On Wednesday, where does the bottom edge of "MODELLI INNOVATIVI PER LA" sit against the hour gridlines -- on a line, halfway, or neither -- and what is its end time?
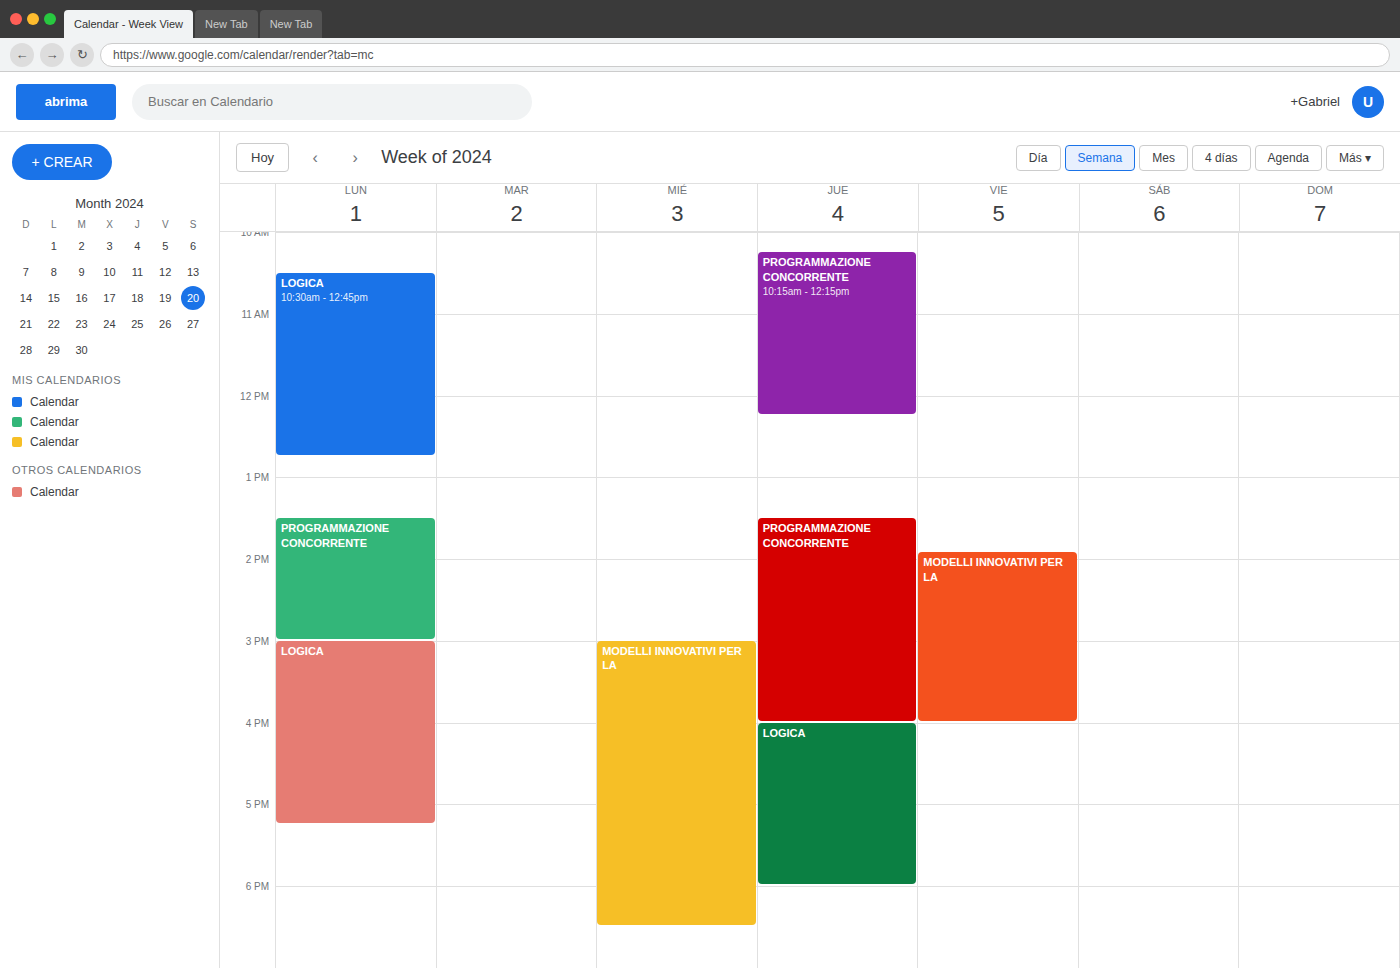
6:30 PM -- halfway between the 6 PM and 7 PM lines.